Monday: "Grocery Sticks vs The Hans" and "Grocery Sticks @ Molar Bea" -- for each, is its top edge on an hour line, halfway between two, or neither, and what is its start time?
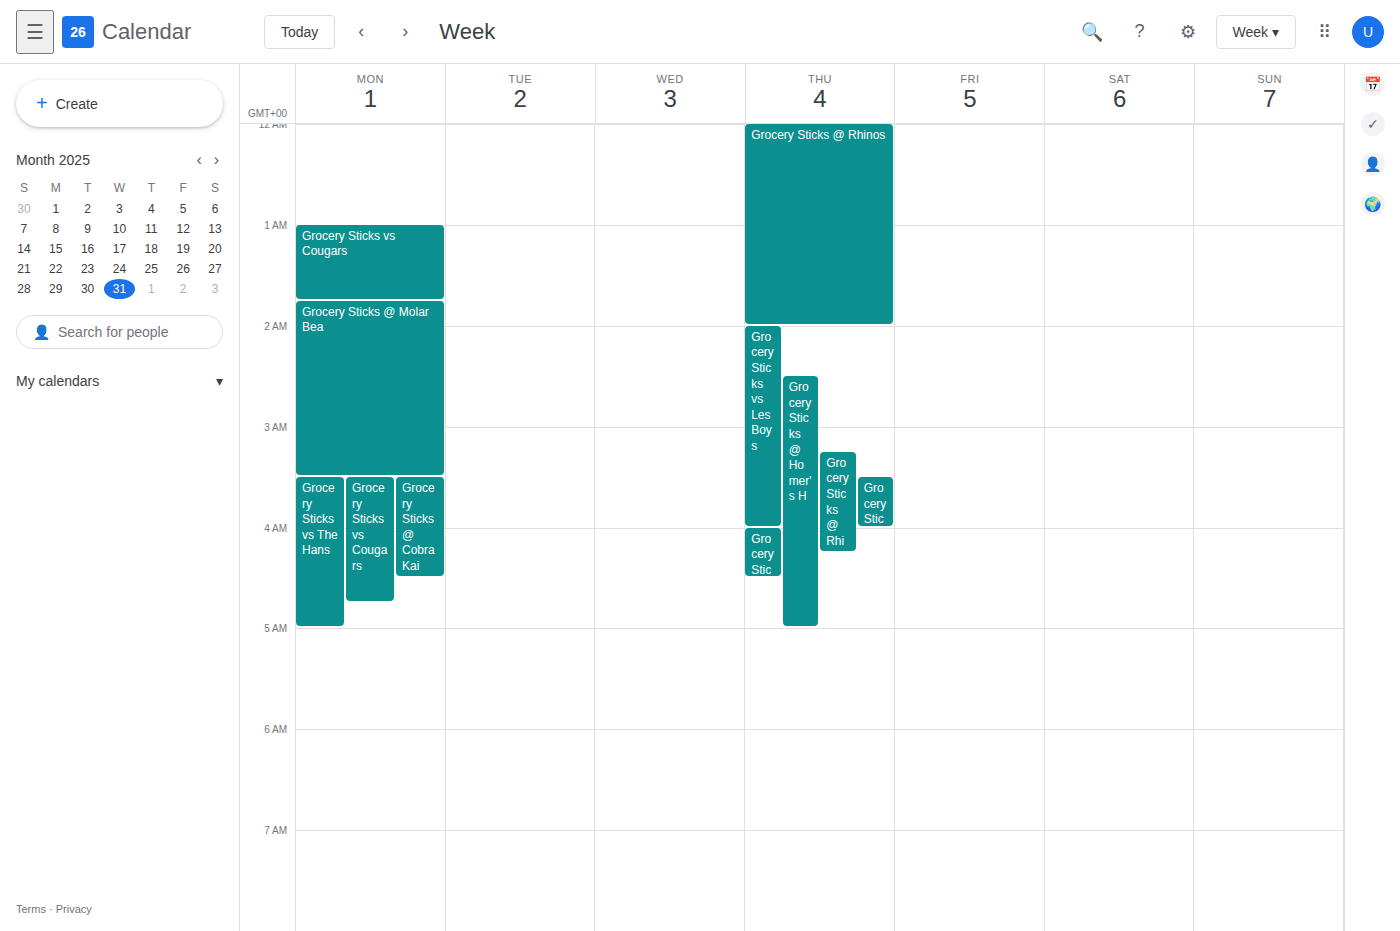
"Grocery Sticks vs The Hans": 3:30 AM, halfway between the 3 AM and 4 AM lines. "Grocery Sticks @ Molar Bea": 1:45 AM, neither: three quarters of the way from the 1 AM line to the 2 AM line.